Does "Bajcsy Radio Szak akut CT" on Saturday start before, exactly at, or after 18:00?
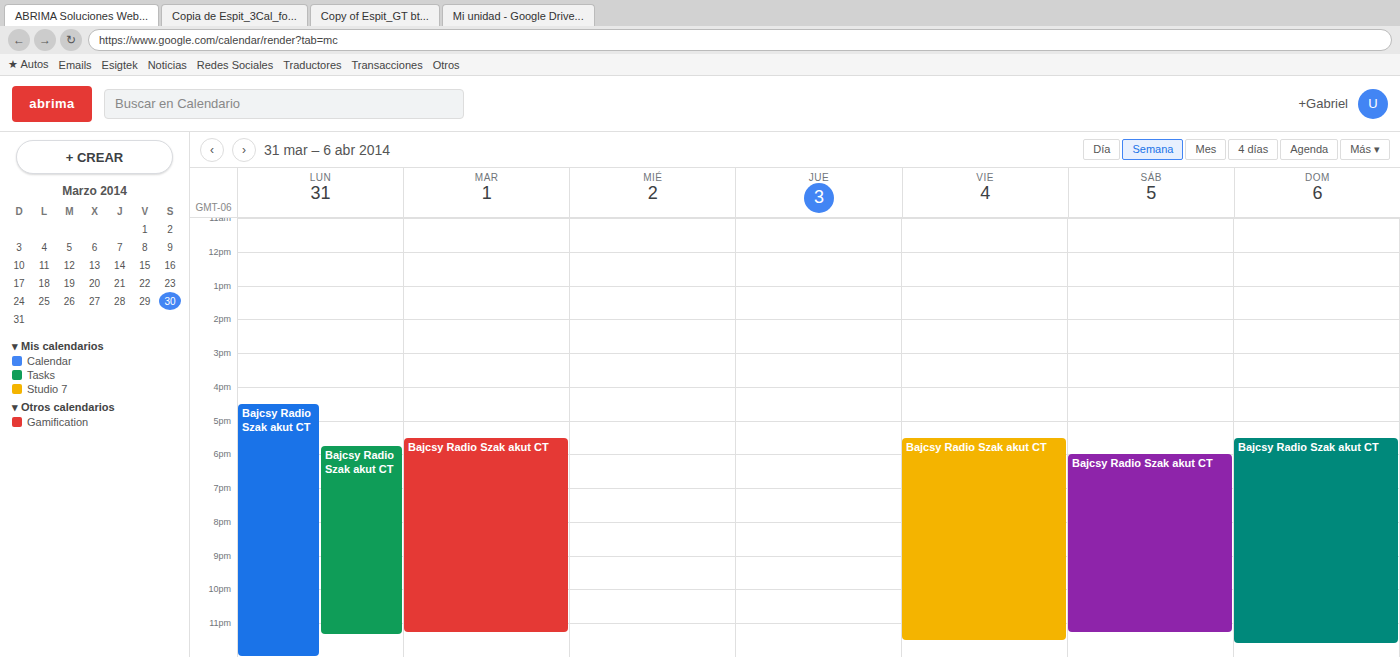
18:00 -- exactly at 18:00, on the 18:00 line.